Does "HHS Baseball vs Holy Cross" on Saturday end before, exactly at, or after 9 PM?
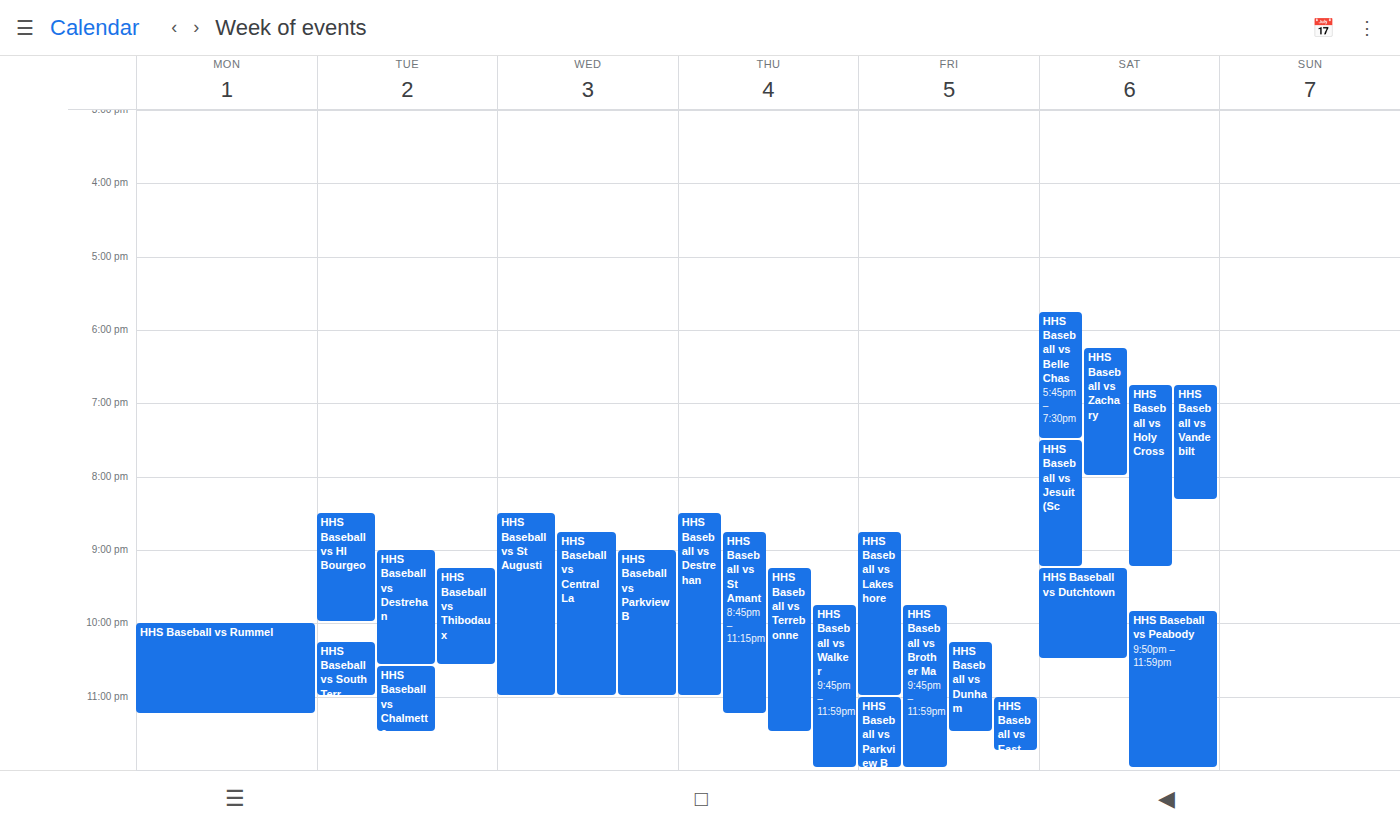
9:15 PM -- after 9 PM, 15 minutes below the 9 PM line.